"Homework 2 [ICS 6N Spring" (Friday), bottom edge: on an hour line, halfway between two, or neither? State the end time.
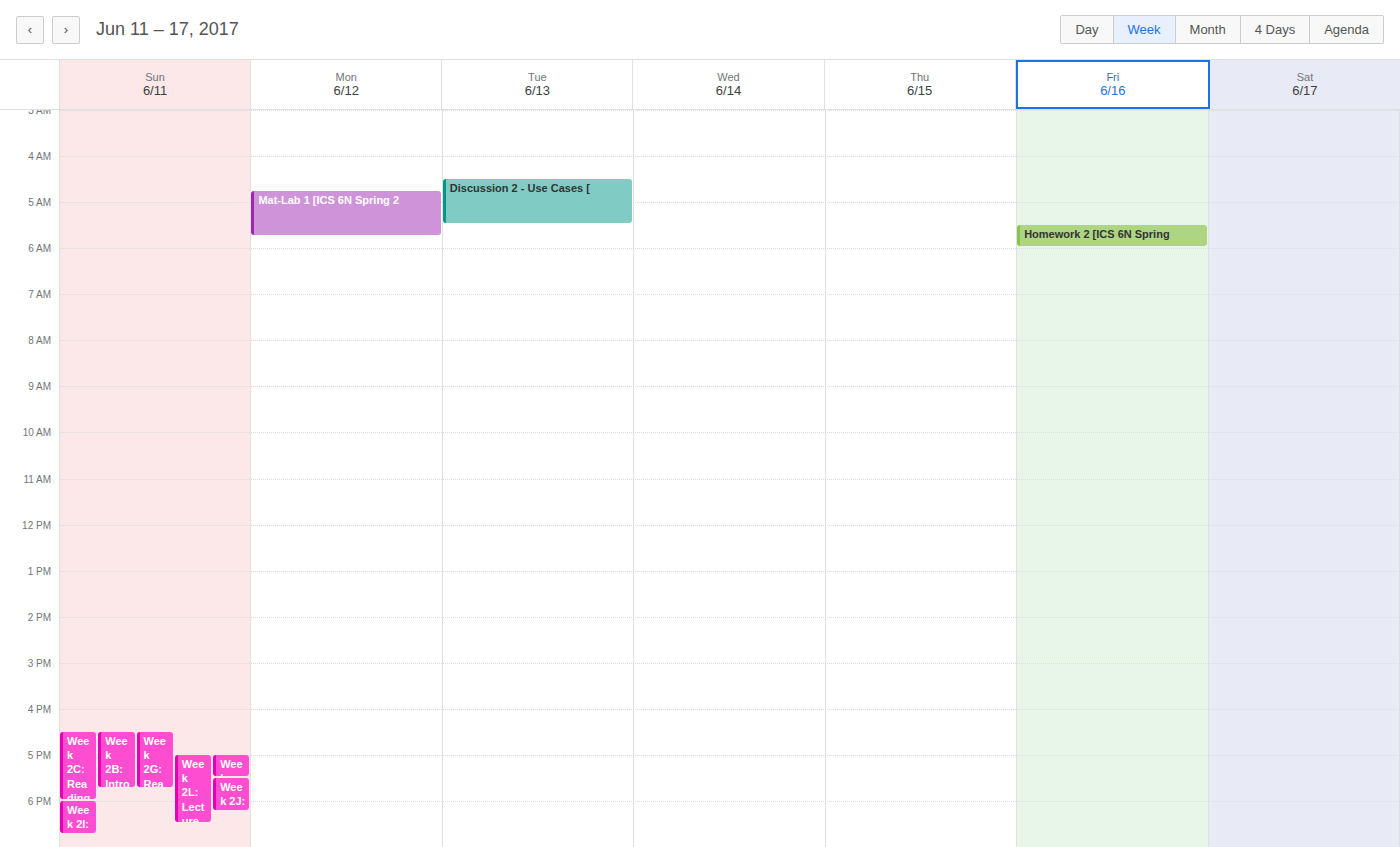
6:00 AM -- exactly on the 6 AM line.